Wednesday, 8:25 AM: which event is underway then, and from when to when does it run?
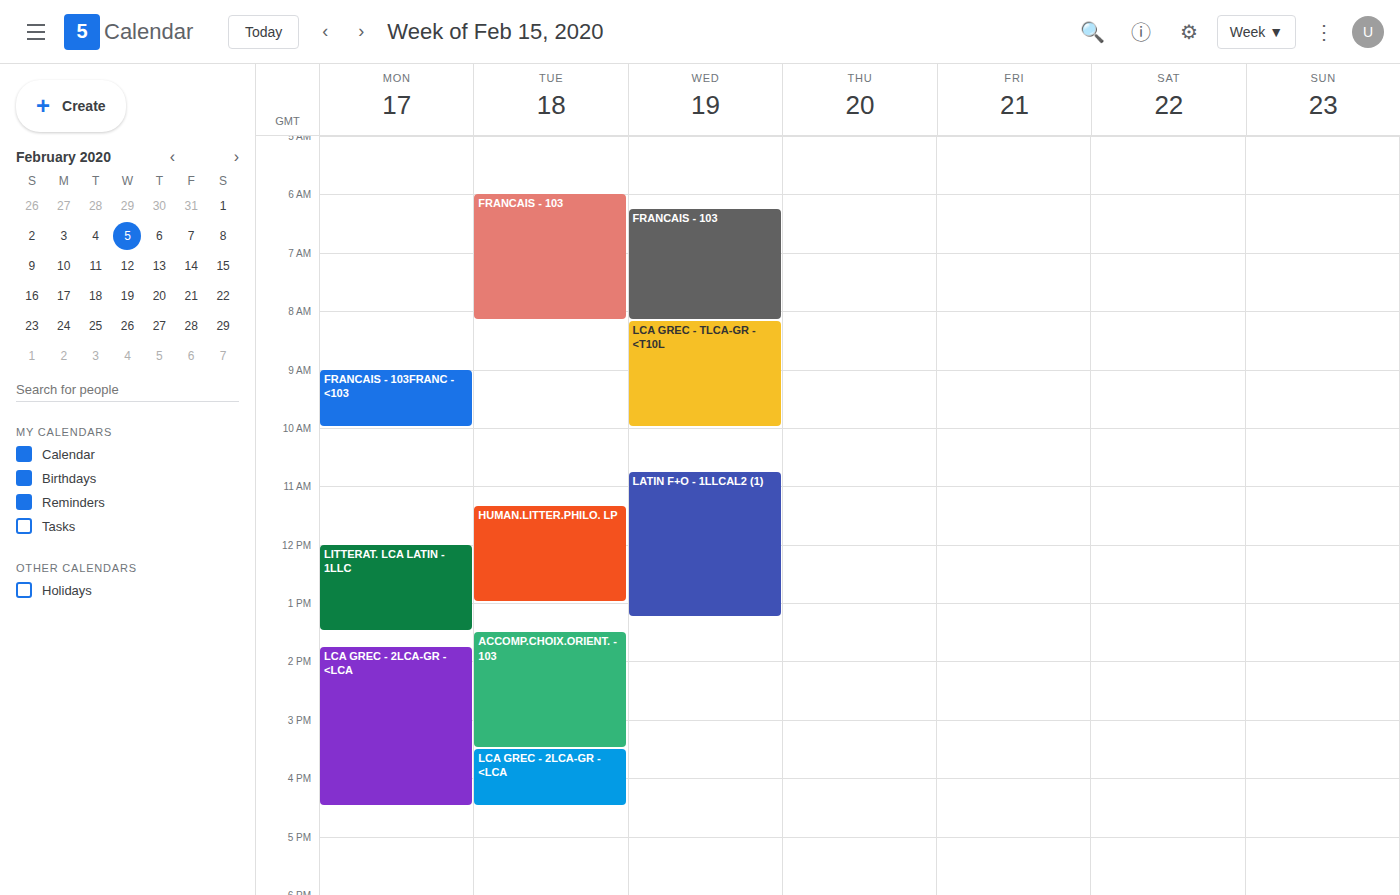
"LCA GREC - TLCA-GR - <T10L", 8:10 AM to 10:00 AM